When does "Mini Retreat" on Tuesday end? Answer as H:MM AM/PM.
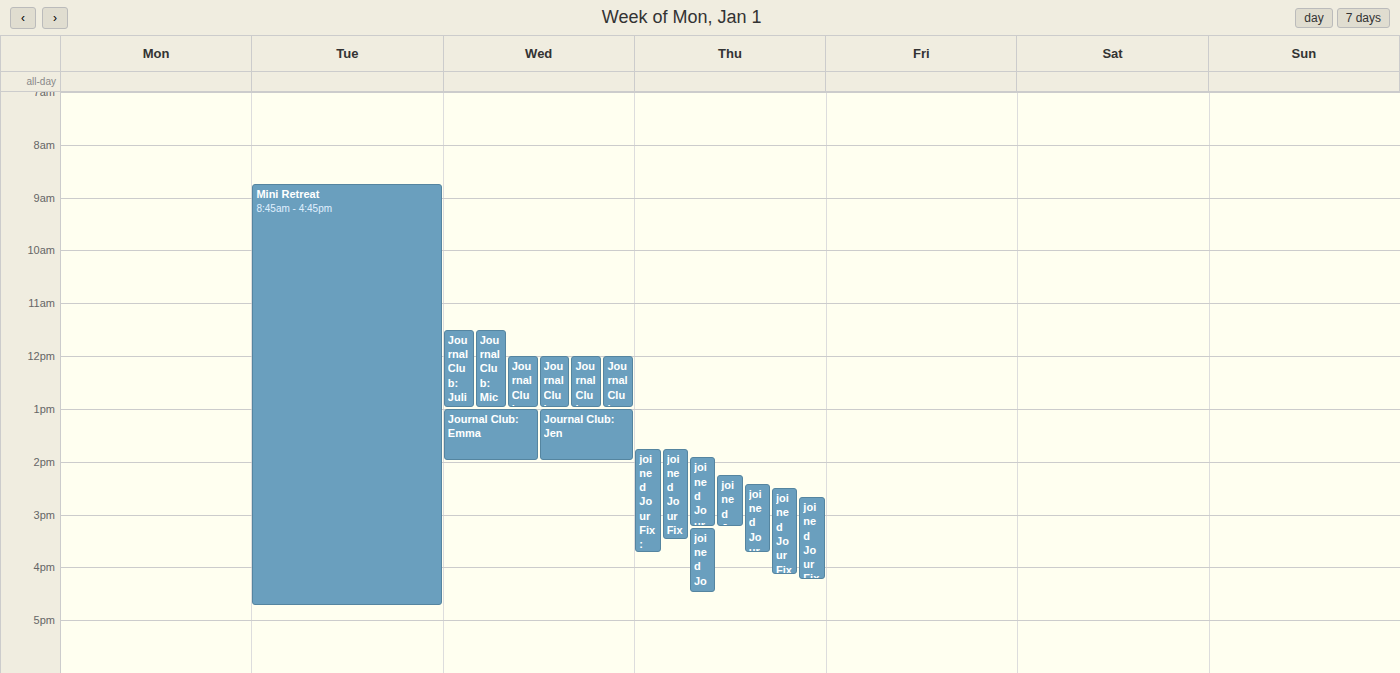
4:45 PM